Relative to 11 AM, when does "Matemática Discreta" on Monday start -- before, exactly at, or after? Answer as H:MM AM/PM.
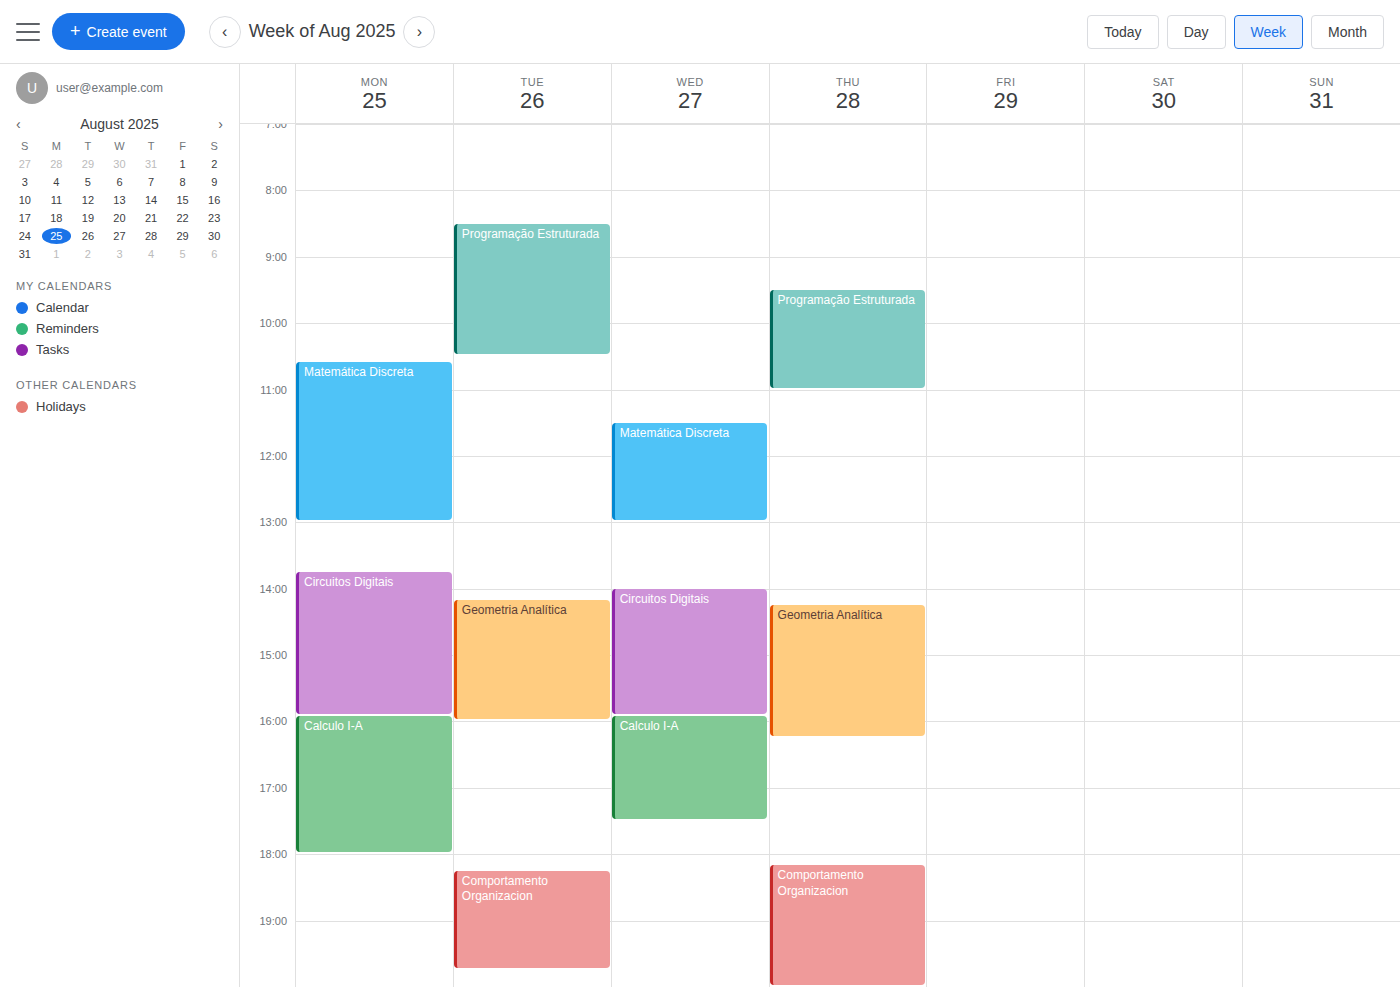
10:35 AM -- before 11 AM, 25 minutes above the 11 AM line.